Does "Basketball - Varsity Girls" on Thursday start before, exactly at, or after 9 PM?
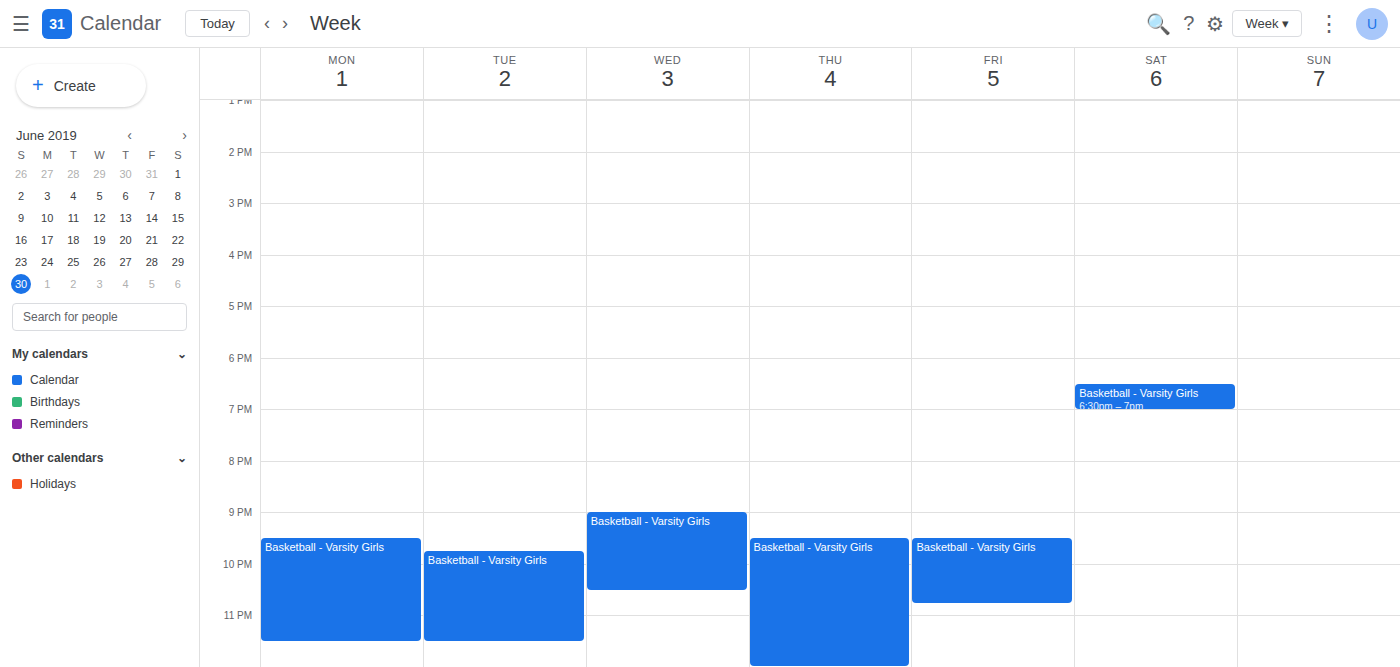
9:30 PM -- after 9 PM, 30 minutes below the 9 PM line.